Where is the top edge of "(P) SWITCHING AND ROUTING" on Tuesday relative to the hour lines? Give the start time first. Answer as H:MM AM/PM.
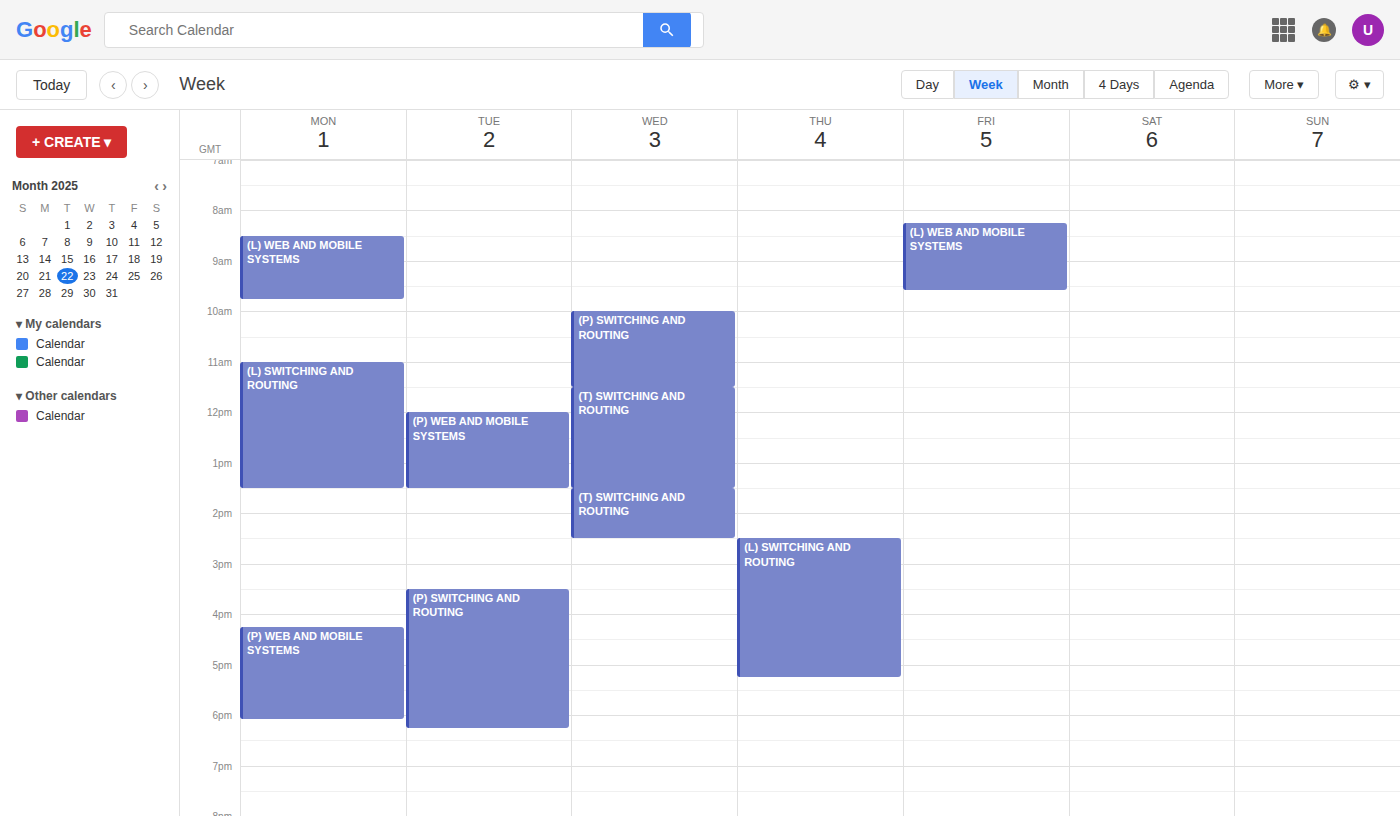
3:30 PM -- halfway between the 3 PM and 4 PM lines.